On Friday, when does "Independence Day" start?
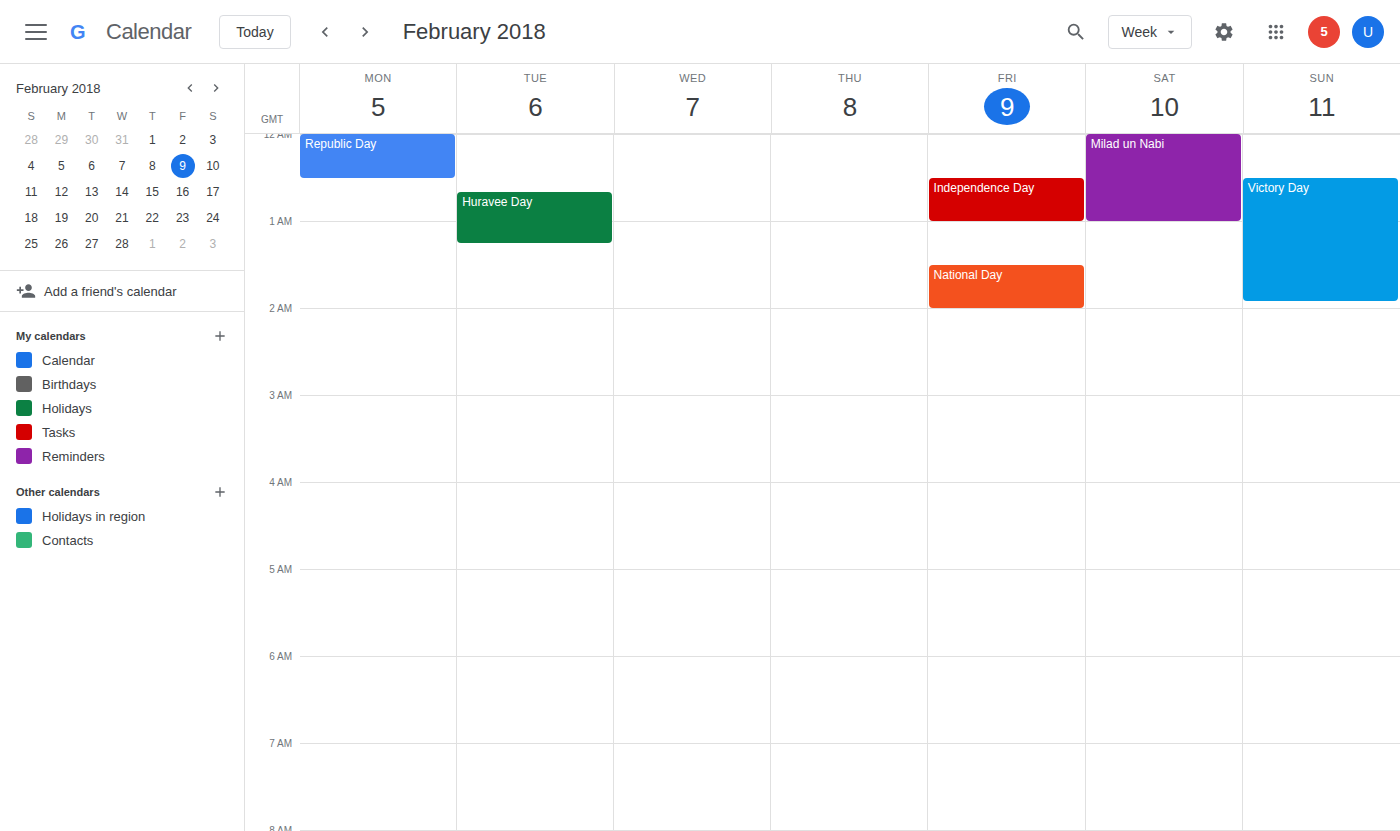
12:30 AM